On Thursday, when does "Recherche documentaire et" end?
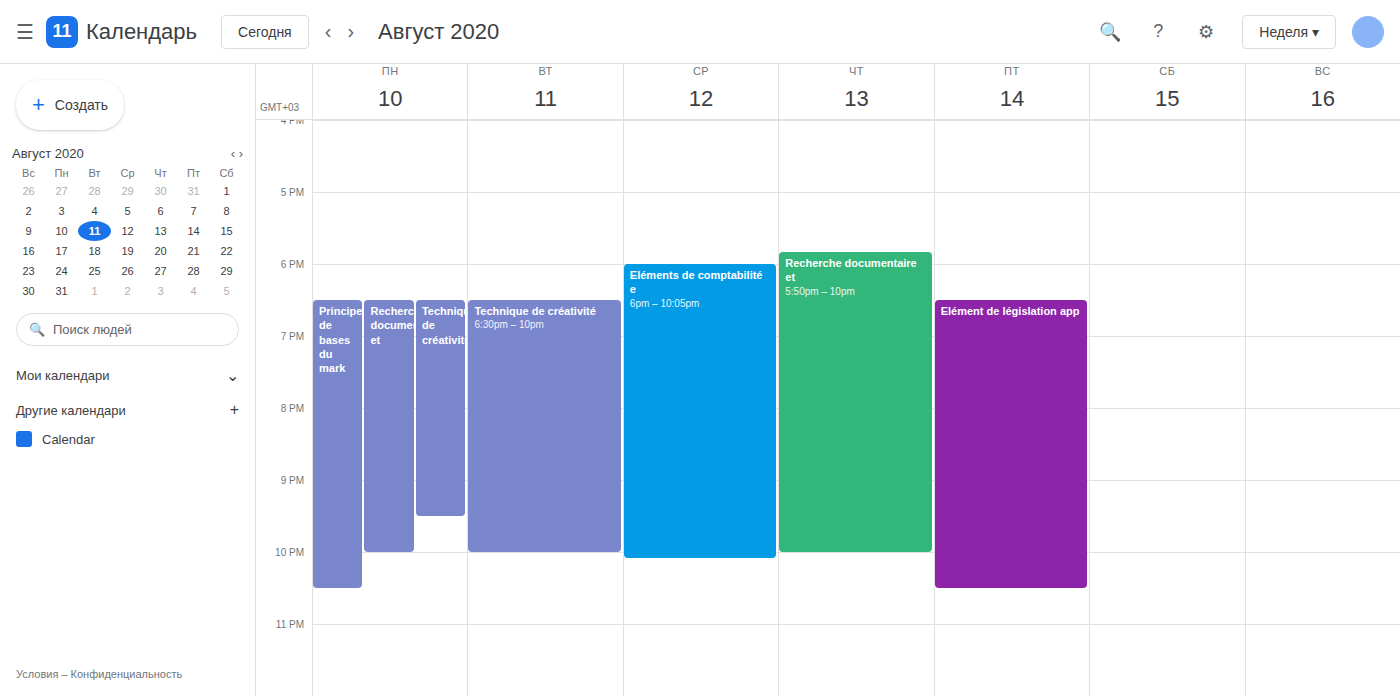
10:00 PM